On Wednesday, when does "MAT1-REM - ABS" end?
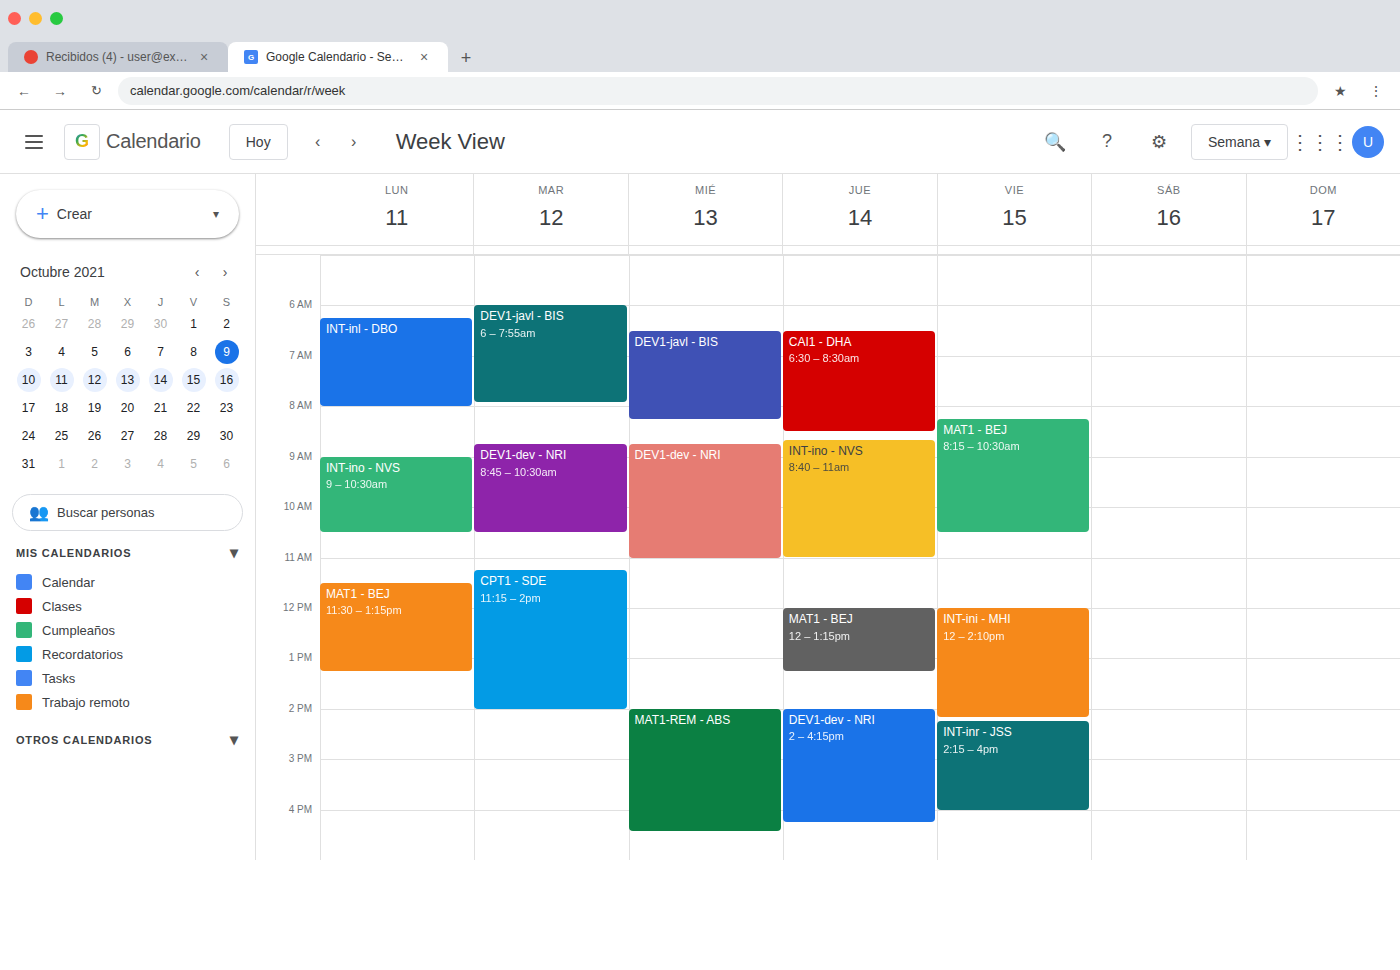
16:25